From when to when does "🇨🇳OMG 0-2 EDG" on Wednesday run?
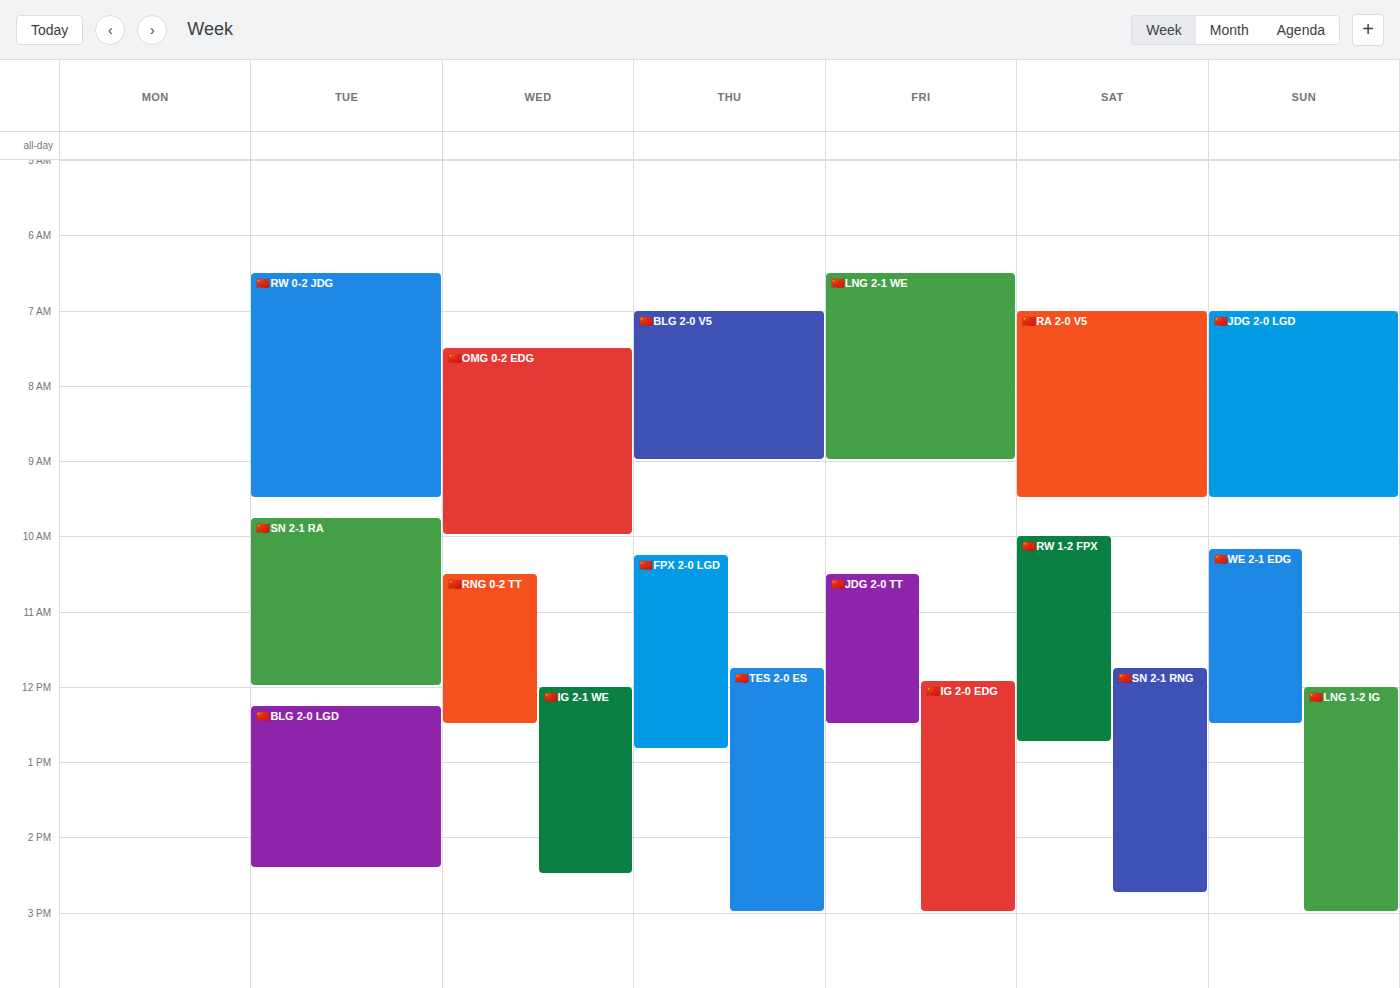
7:30 AM to 10:00 AM